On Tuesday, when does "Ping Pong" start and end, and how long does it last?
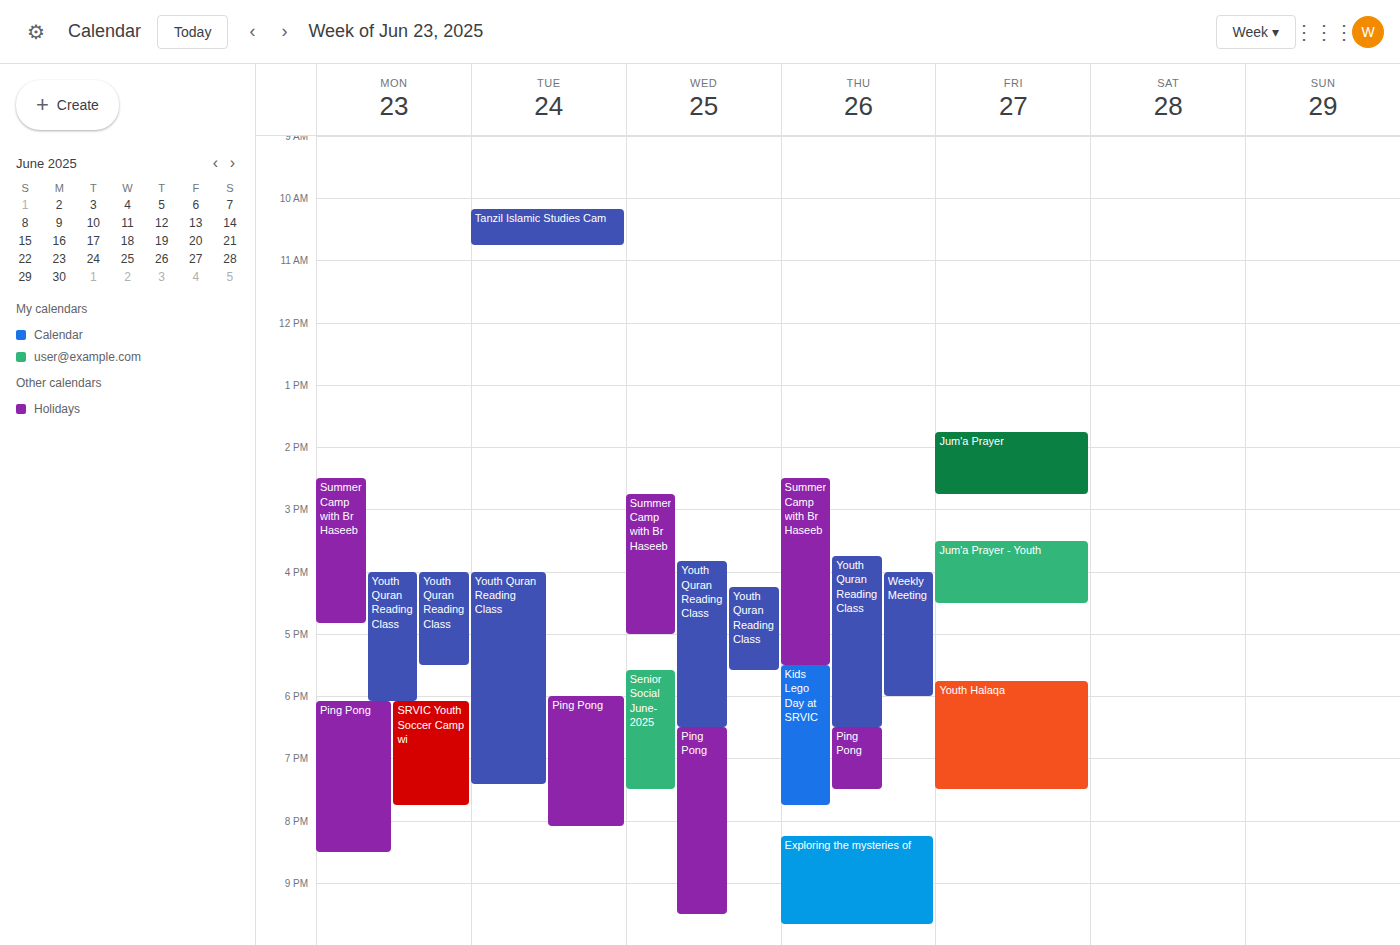
6:00 PM to 8:05 PM, 2 hours 5 minutes